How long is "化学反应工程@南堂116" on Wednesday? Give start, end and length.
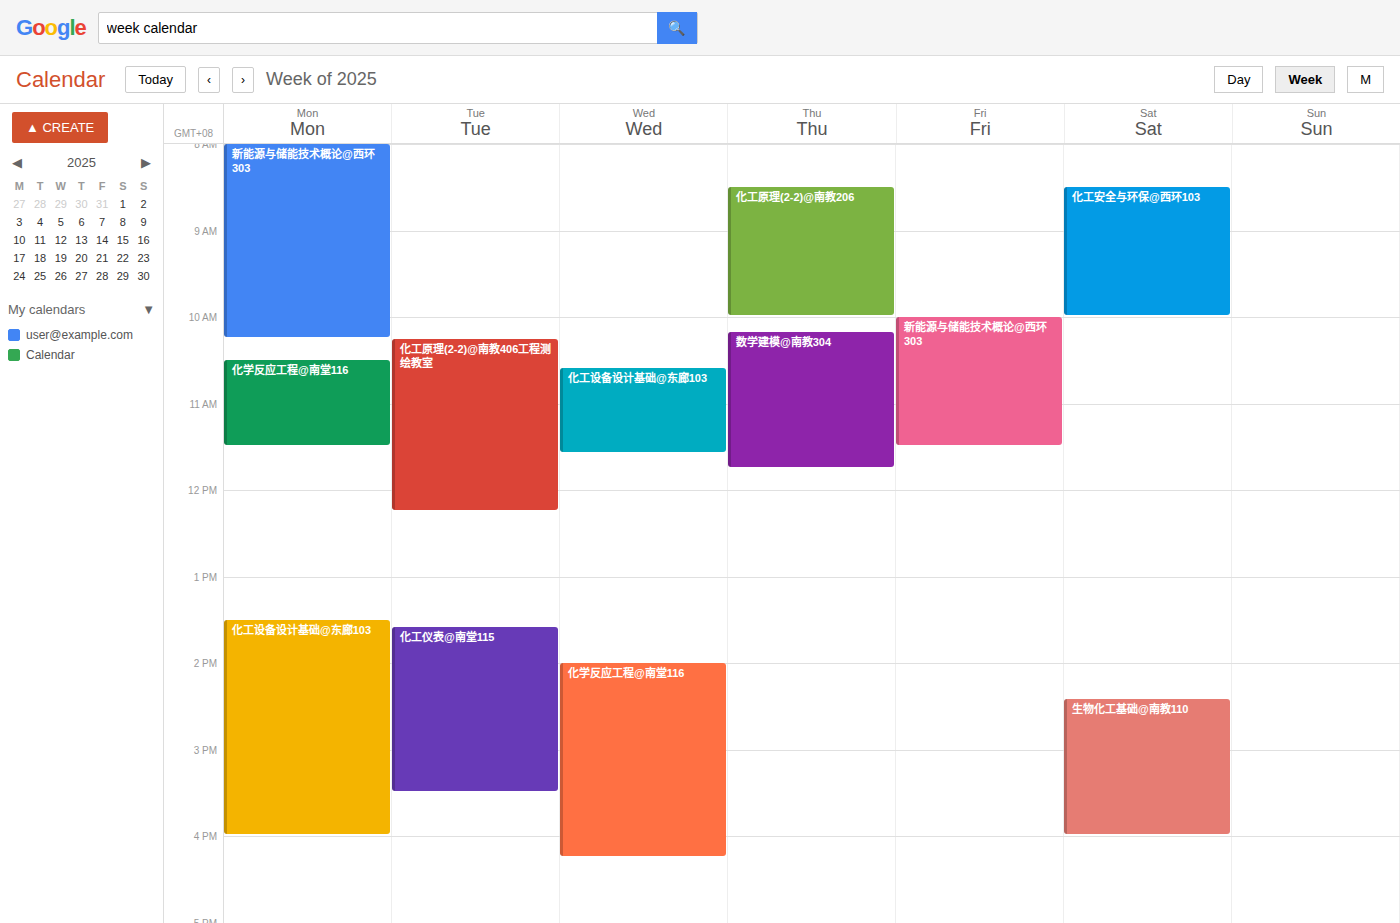
2:00 PM to 4:15 PM, 2 hours 15 minutes